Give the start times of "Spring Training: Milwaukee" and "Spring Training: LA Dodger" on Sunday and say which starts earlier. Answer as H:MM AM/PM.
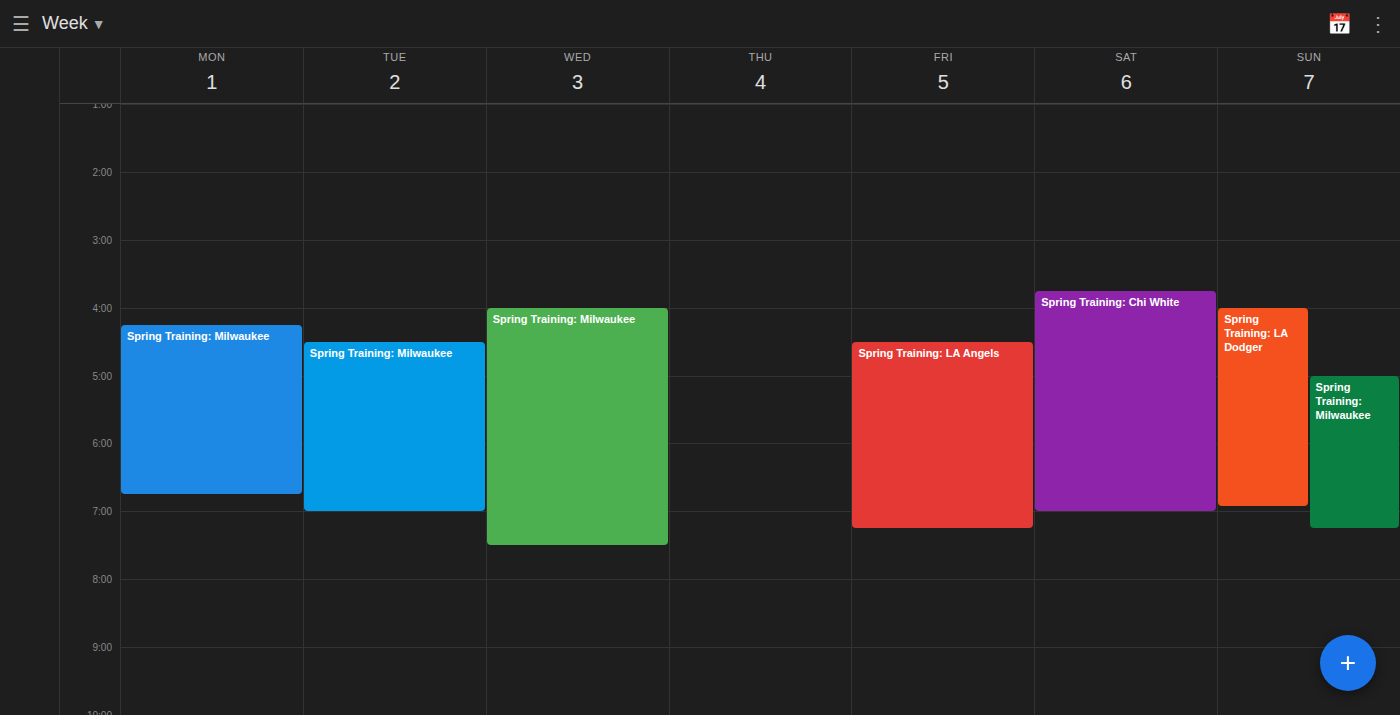
"Spring Training: LA Dodger" 4:00 PM; "Spring Training: Milwaukee" 5:00 PM.